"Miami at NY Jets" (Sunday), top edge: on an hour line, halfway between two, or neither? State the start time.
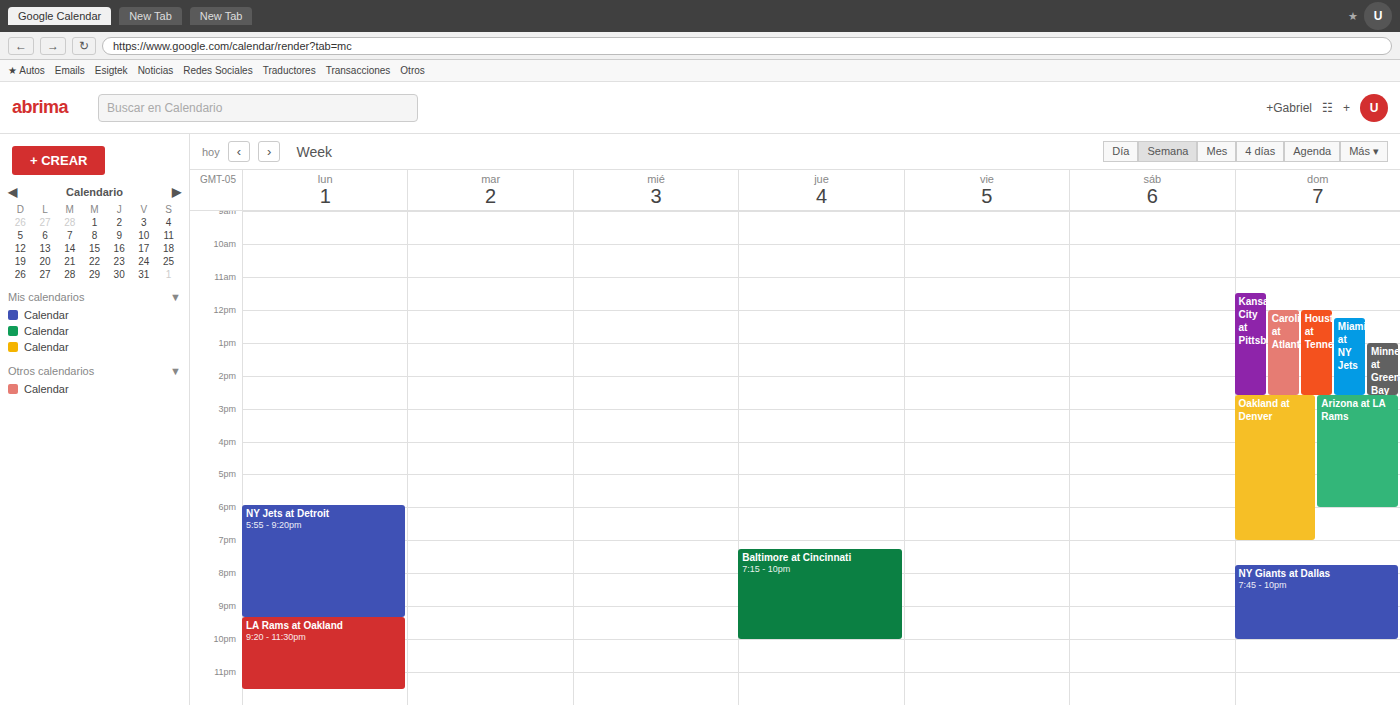
12:15 PM -- neither: a quarter of the way from the 12 PM line to the 1 PM line.